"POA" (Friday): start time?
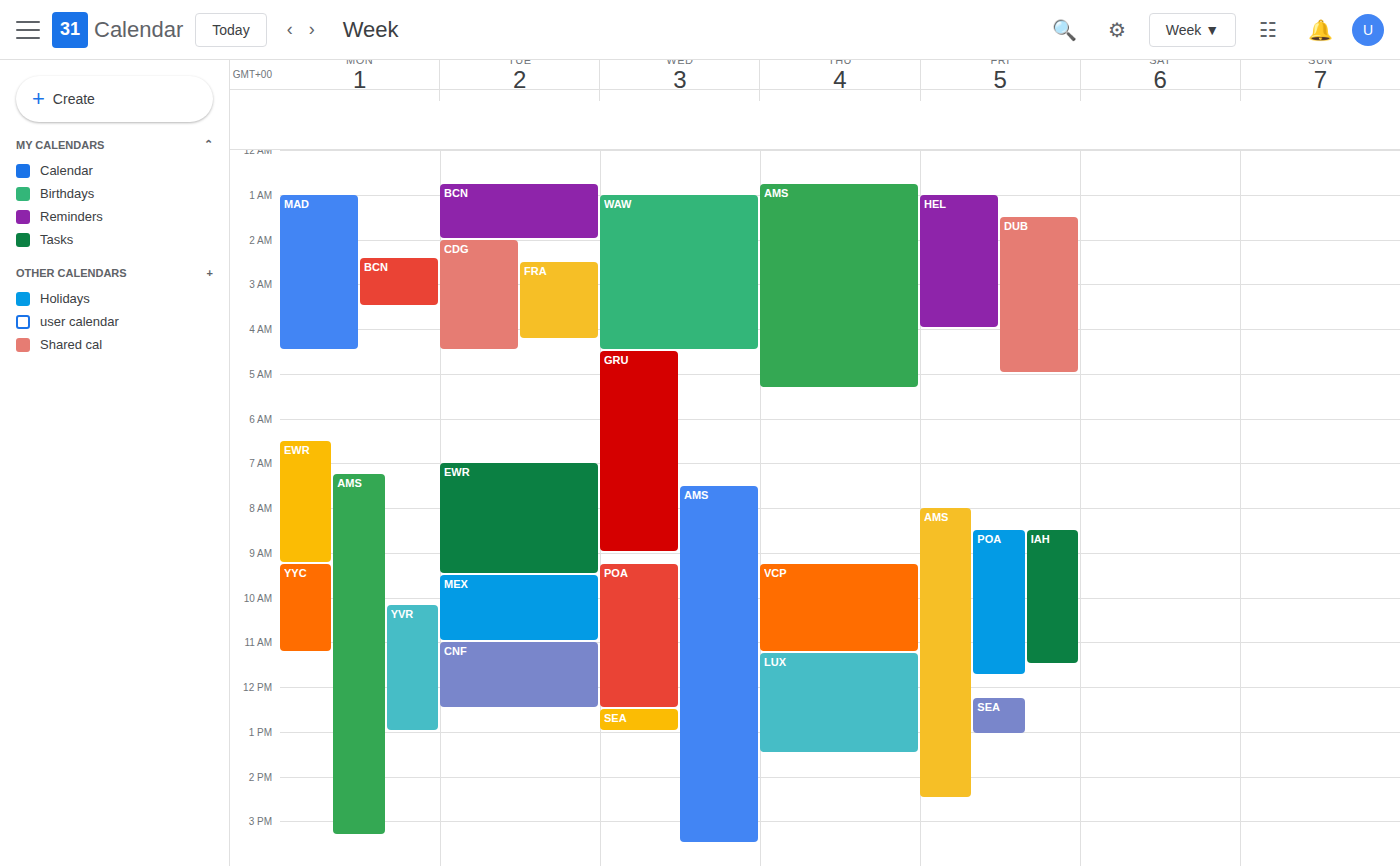
08:30